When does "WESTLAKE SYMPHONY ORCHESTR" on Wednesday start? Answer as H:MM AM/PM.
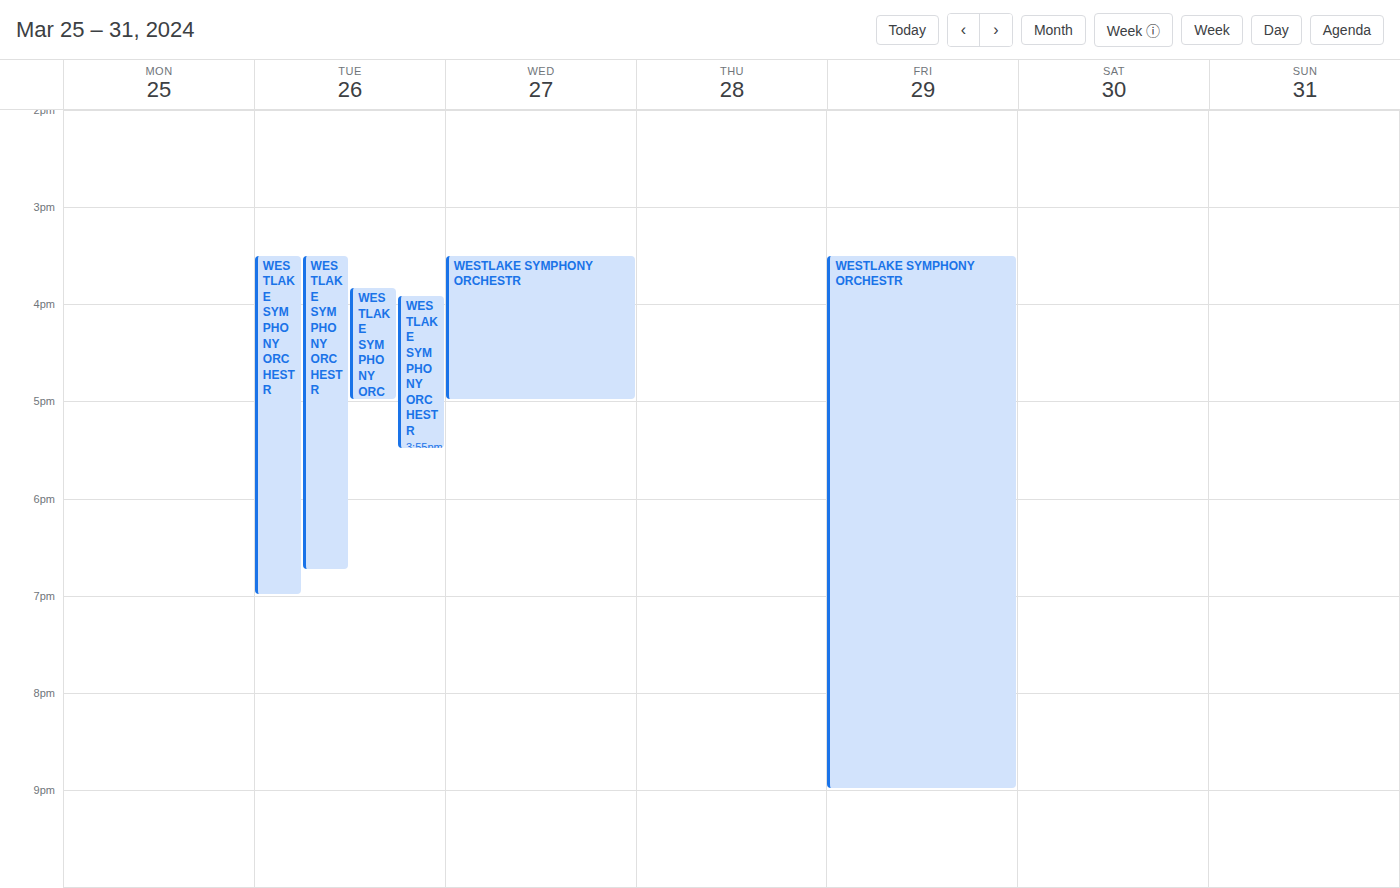
3:30 PM